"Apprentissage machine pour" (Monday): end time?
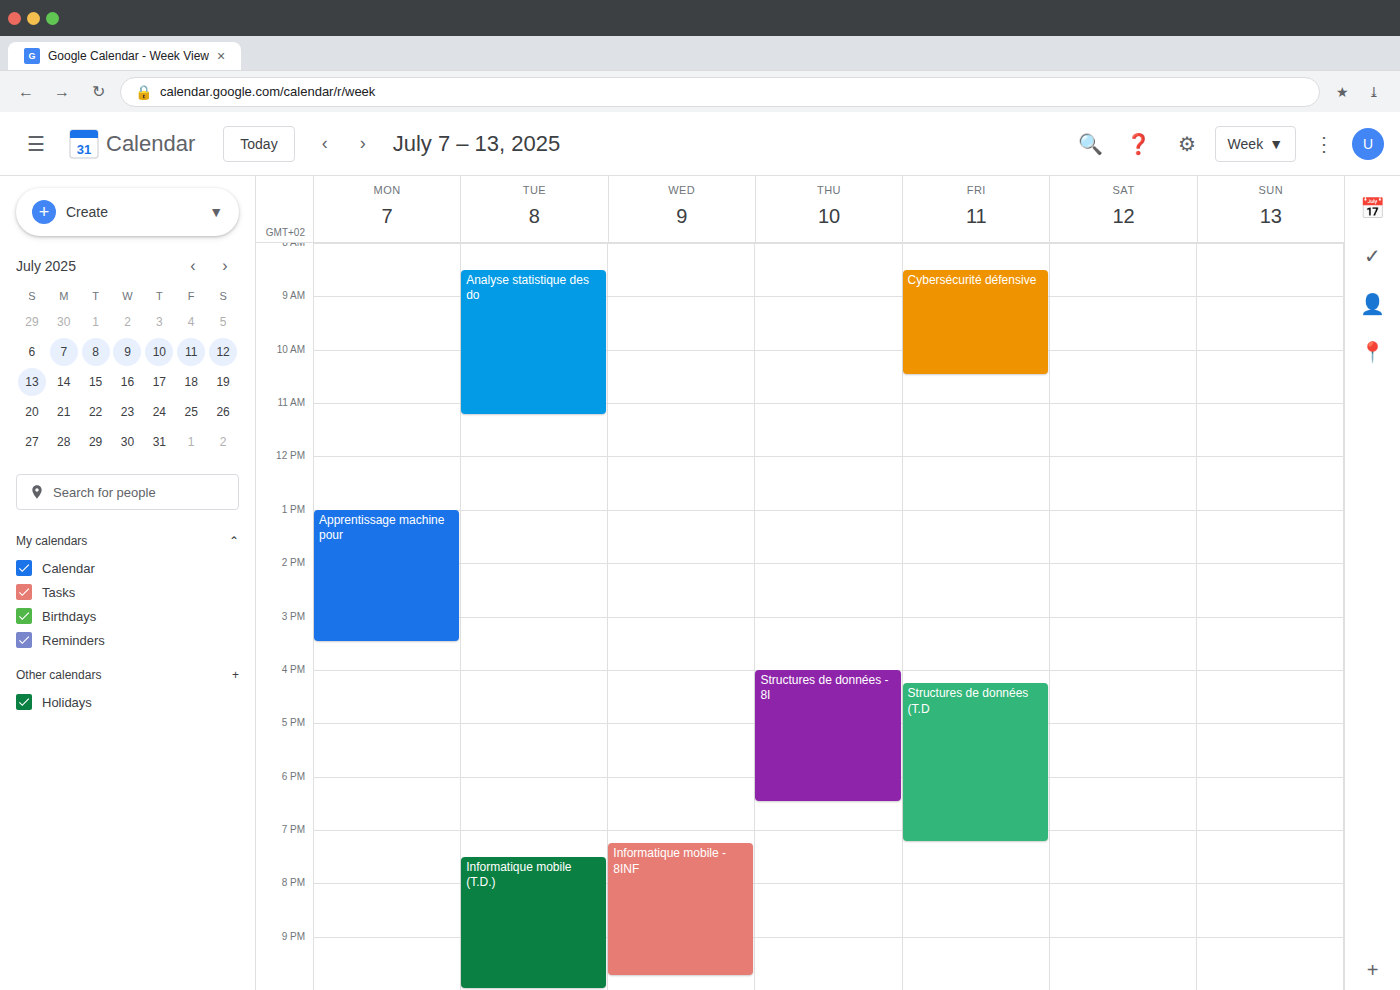
3:30 PM